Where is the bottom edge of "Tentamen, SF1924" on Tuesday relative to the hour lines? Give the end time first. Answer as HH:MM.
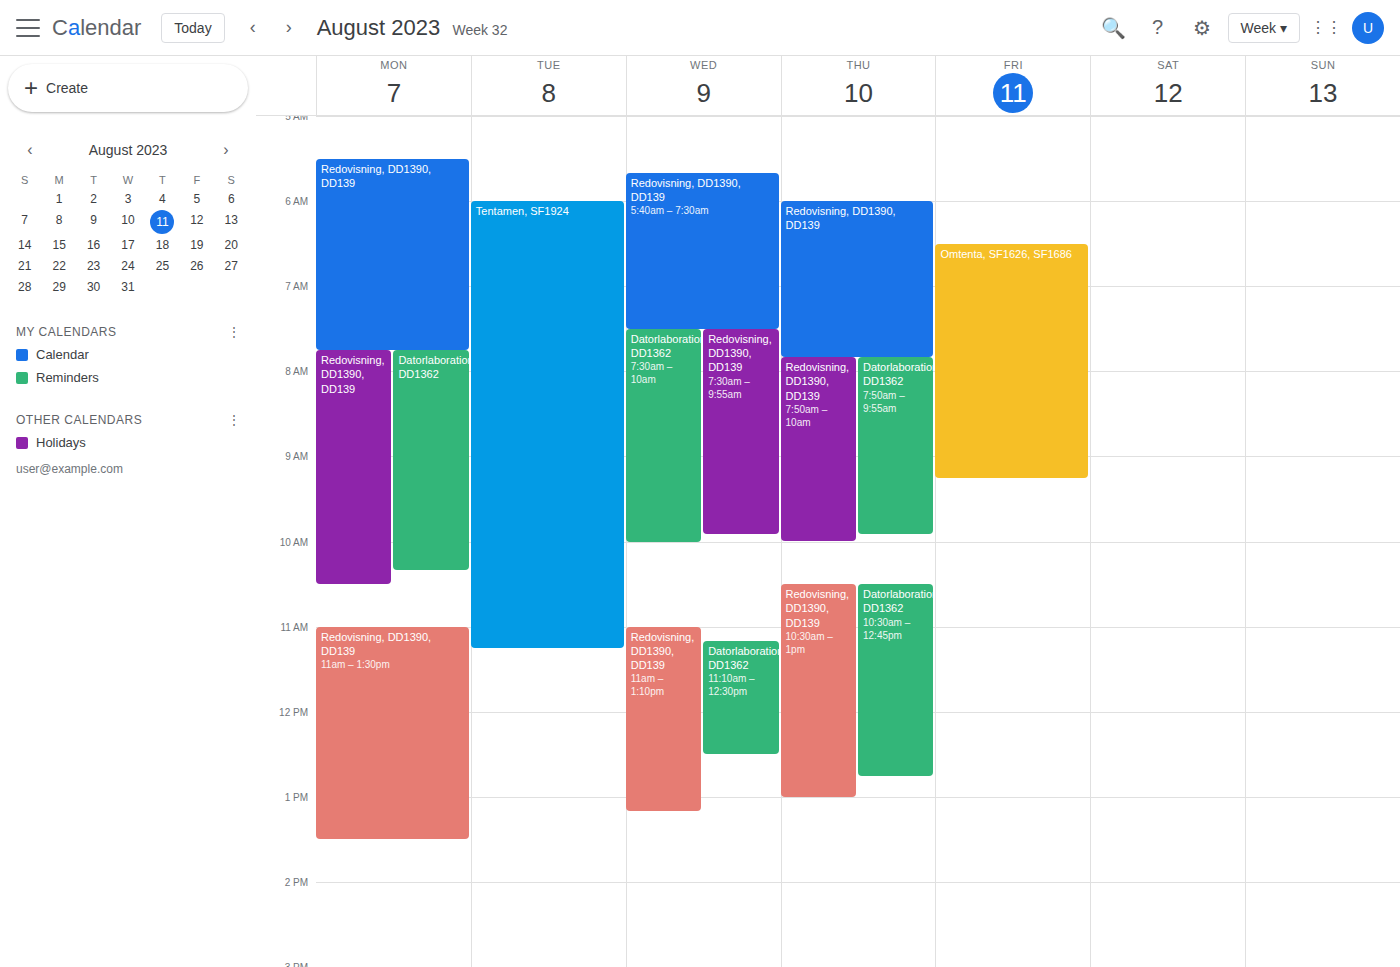
11:15 -- neither: a quarter of the way from the 11:00 line to the 12:00 line.